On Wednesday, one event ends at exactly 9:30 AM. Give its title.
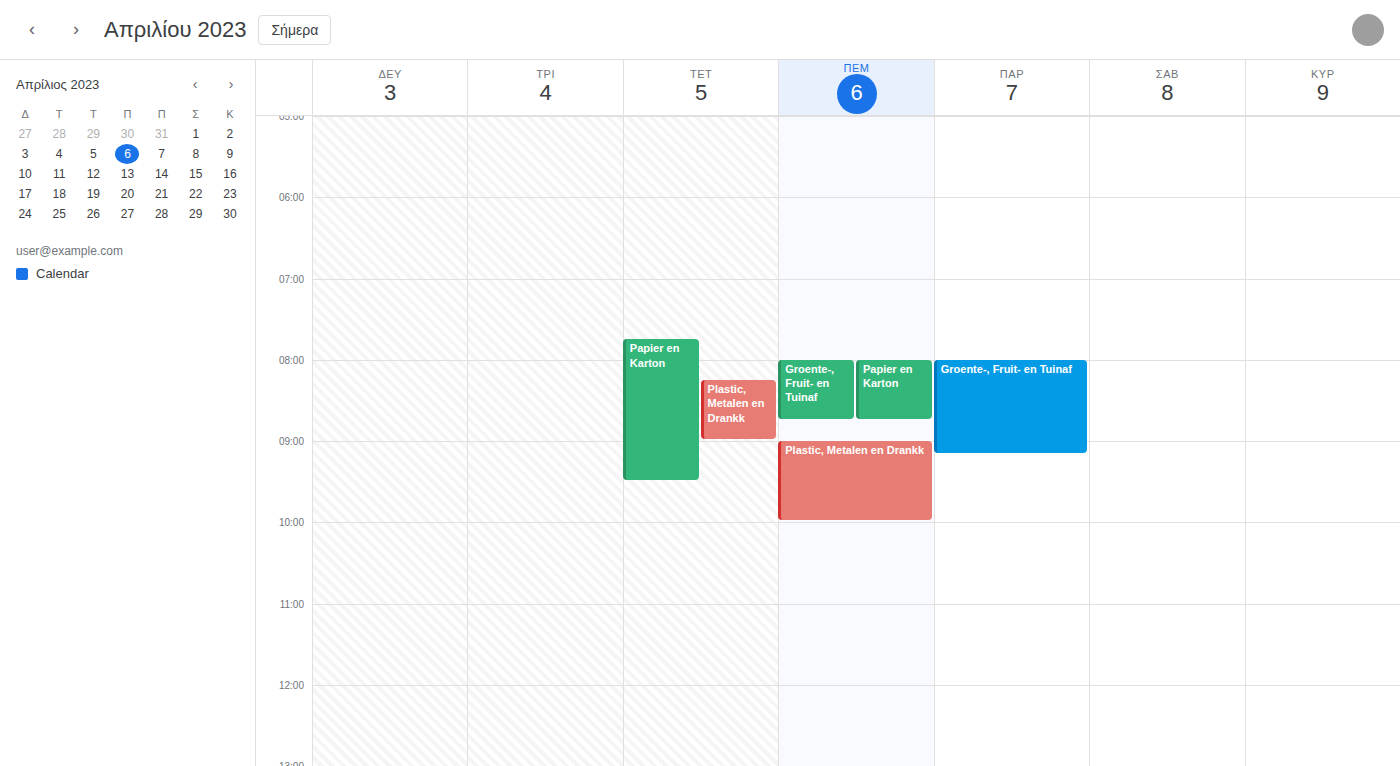
"Papier en Karton"